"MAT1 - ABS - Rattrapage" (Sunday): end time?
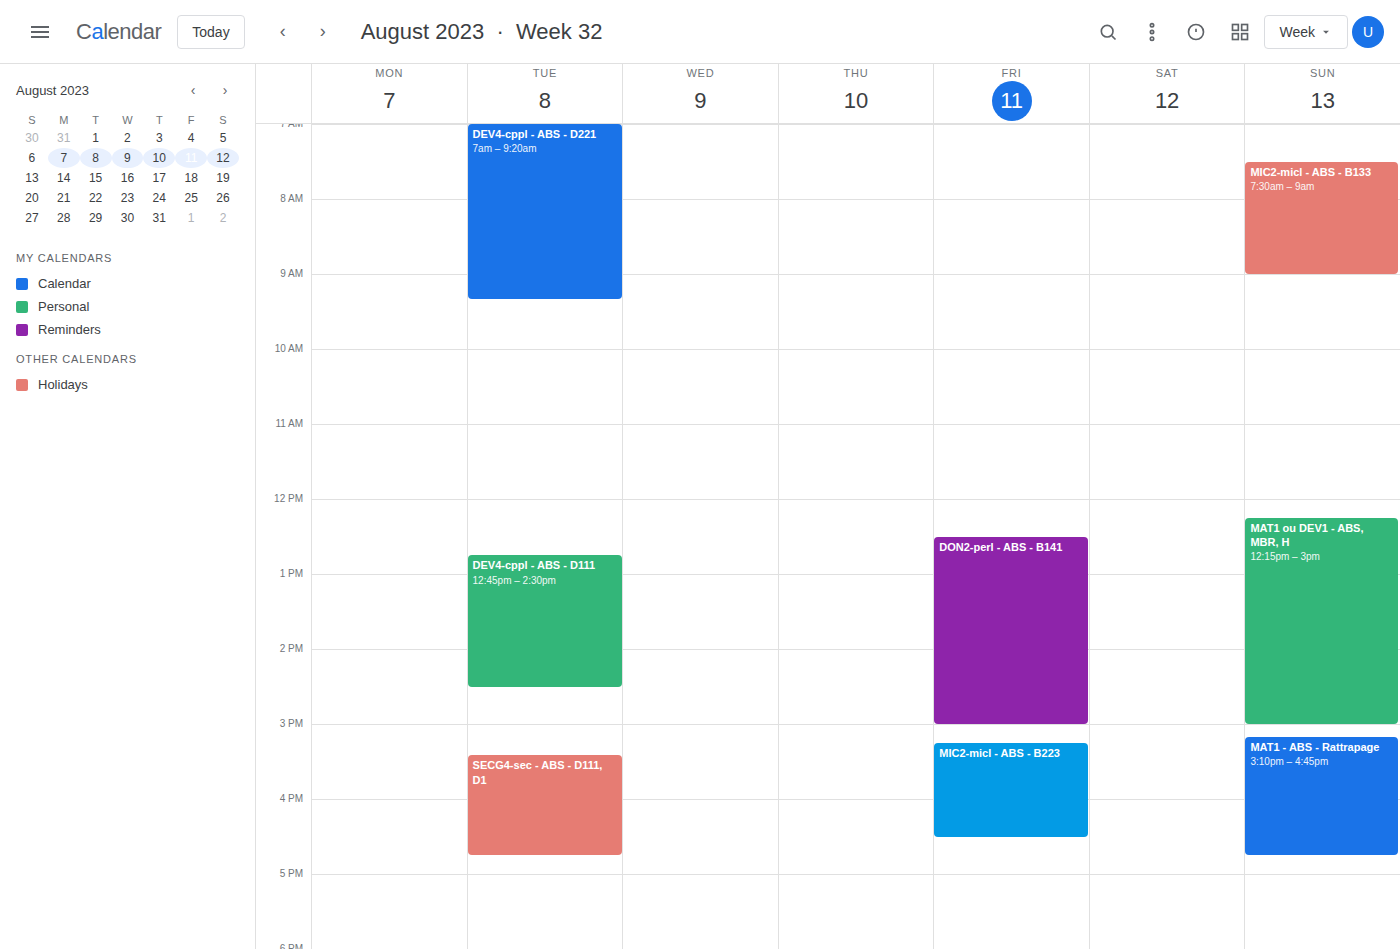
4:45 PM